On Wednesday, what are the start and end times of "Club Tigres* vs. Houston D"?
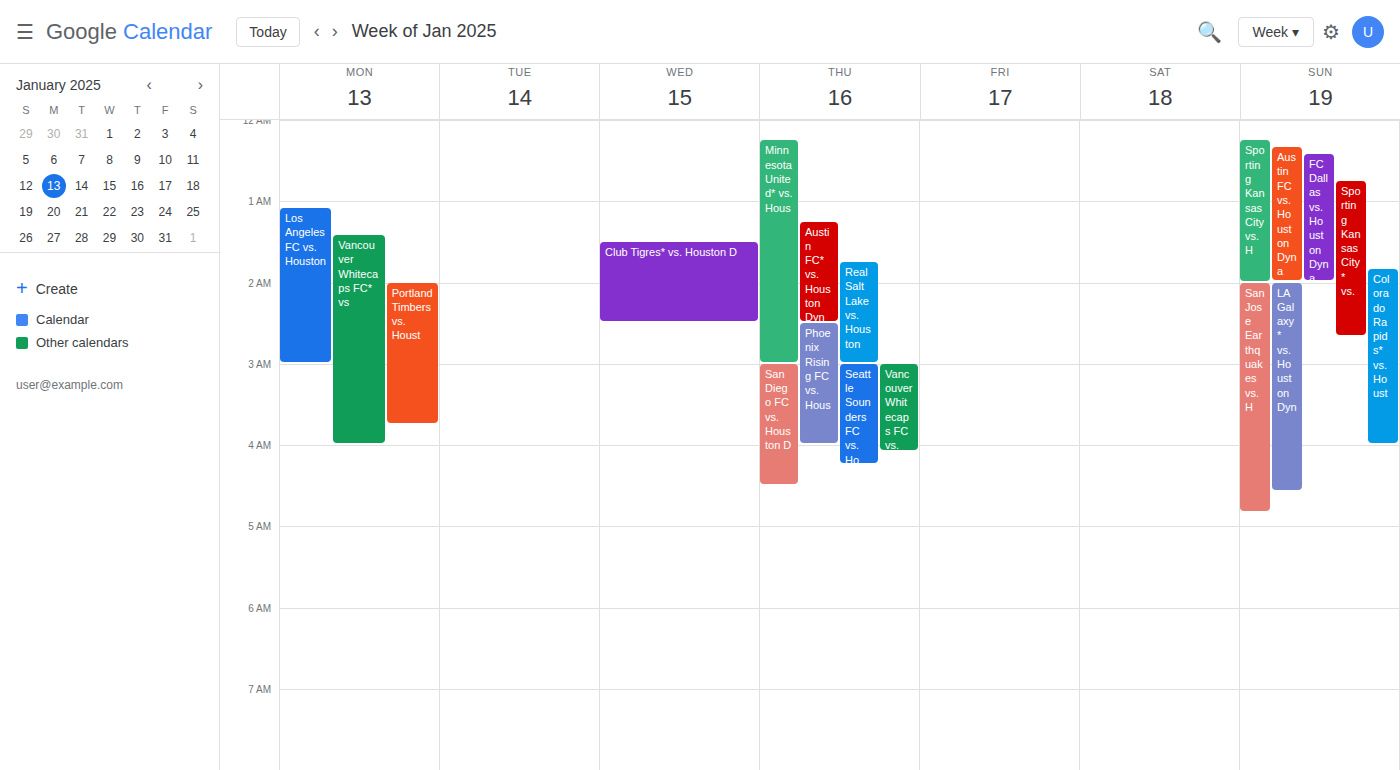
1:30 AM to 2:30 AM